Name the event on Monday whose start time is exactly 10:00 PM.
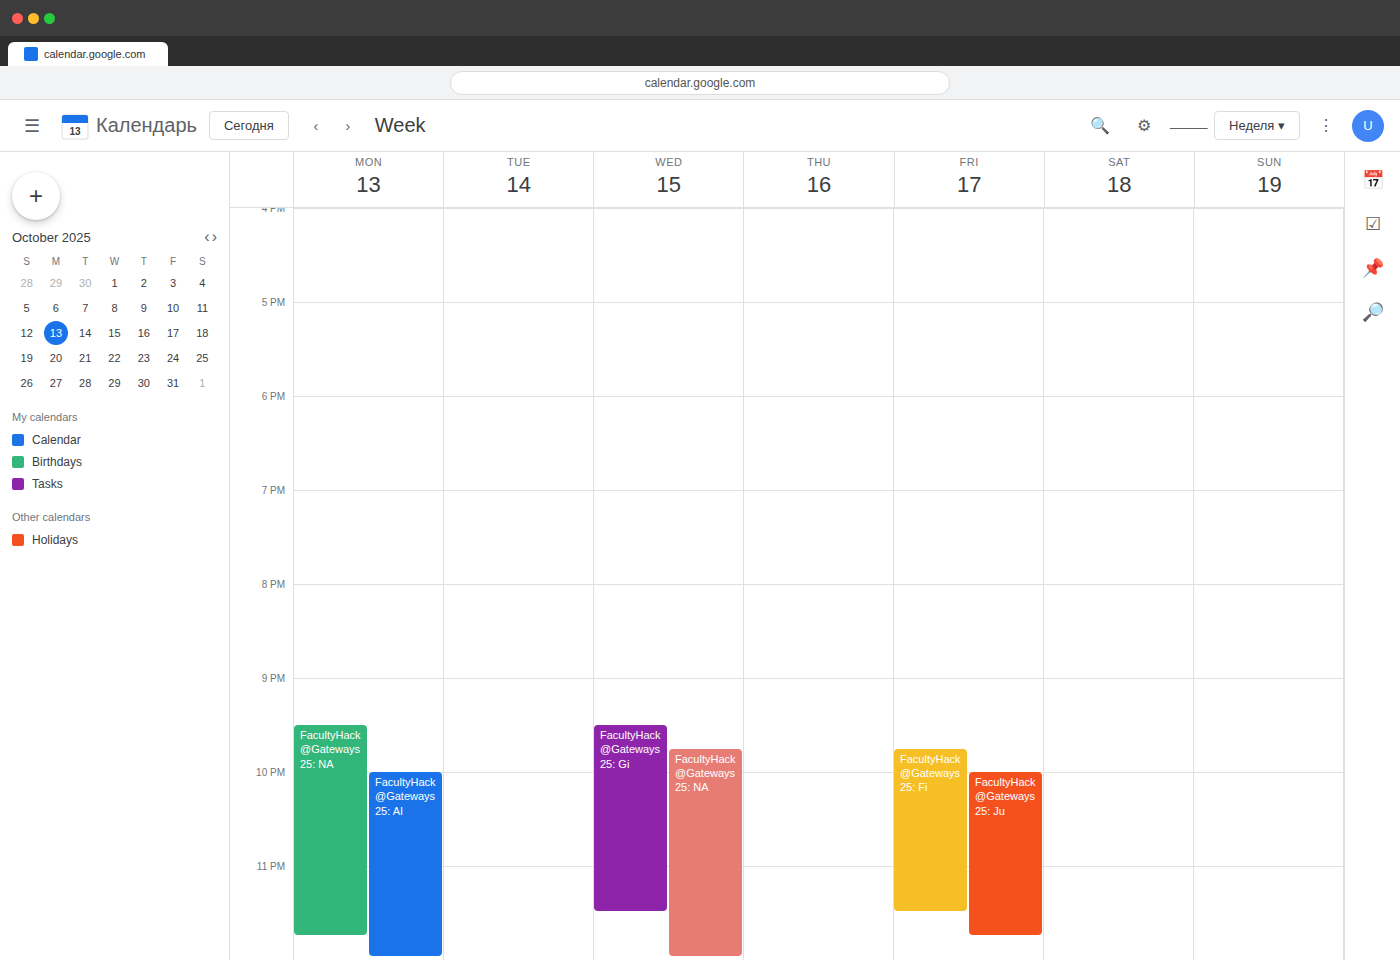
"FacultyHack@Gateways25: AI"